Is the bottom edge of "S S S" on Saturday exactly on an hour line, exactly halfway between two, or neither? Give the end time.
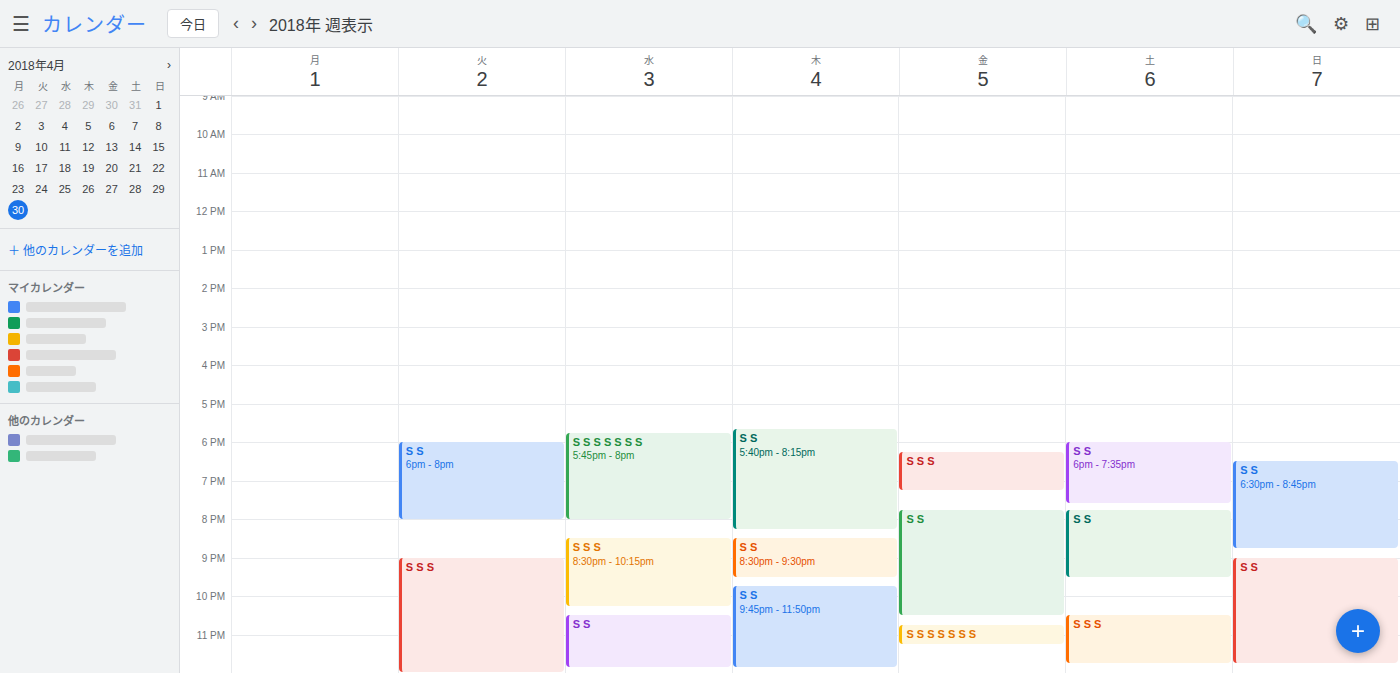
11:45 PM -- neither: three quarters of the way from the 11 PM line to the 12 AM line.